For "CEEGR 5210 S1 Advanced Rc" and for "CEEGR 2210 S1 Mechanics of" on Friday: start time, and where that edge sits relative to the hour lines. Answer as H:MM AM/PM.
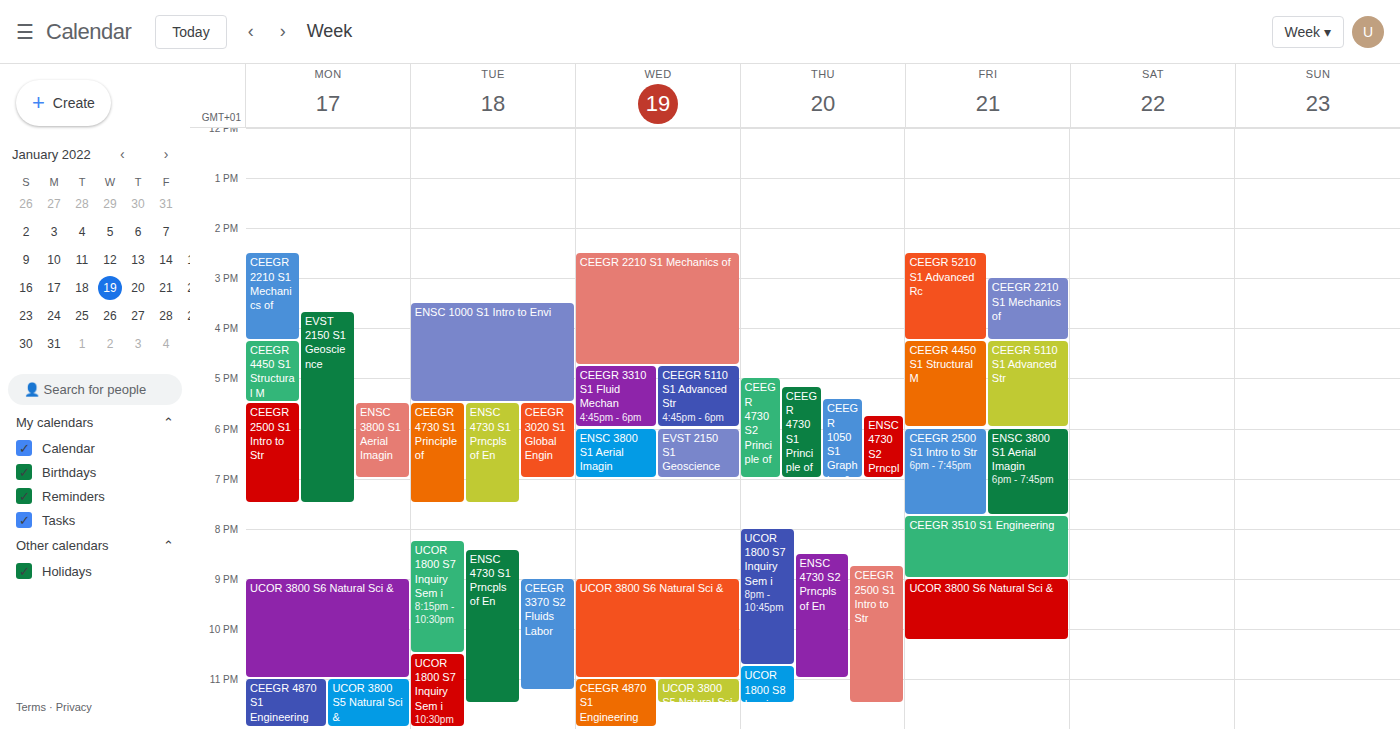
"CEEGR 5210 S1 Advanced Rc": 2:30 PM, halfway between the 2 PM and 3 PM lines. "CEEGR 2210 S1 Mechanics of": 3:00 PM, exactly on the 3 PM line.